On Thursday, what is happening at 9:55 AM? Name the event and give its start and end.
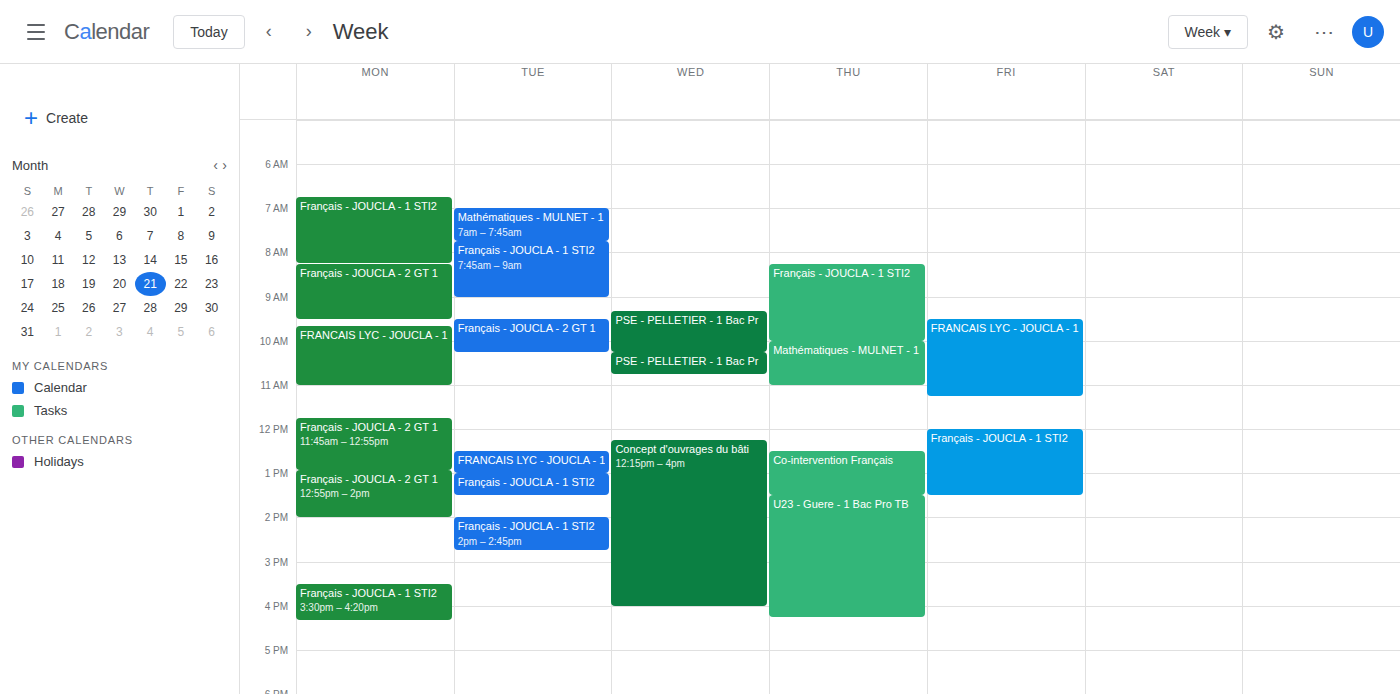
"Français - JOUCLA - 1 STI2", 8:15 AM to 10:00 AM